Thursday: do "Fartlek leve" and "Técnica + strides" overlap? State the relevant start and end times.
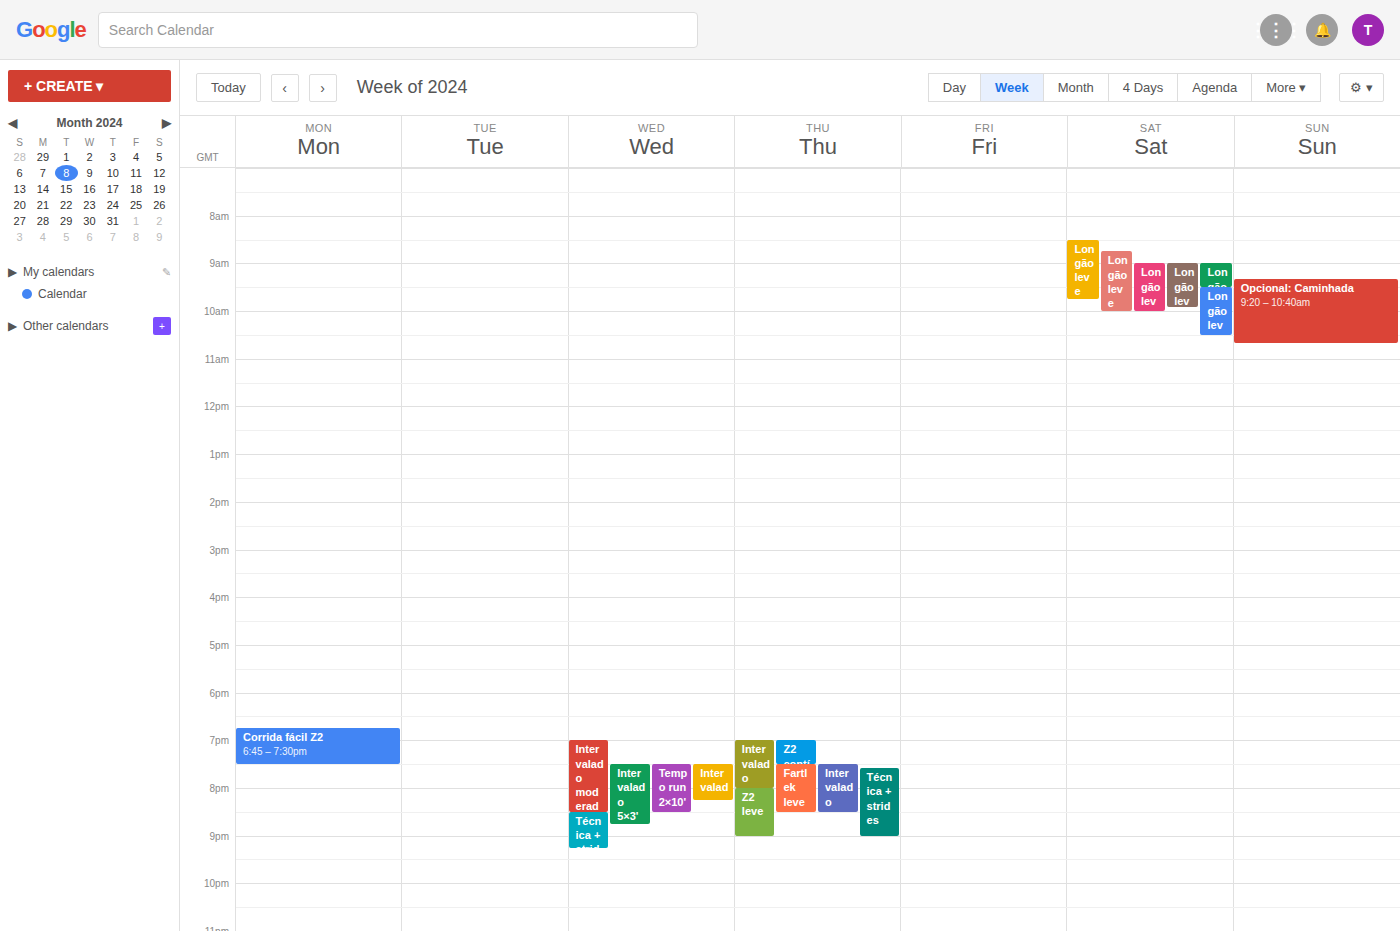
"Técnica + strides" starts at 7:35 PM, before "Fartlek leve" ends at 8:30 PM -- they overlap.